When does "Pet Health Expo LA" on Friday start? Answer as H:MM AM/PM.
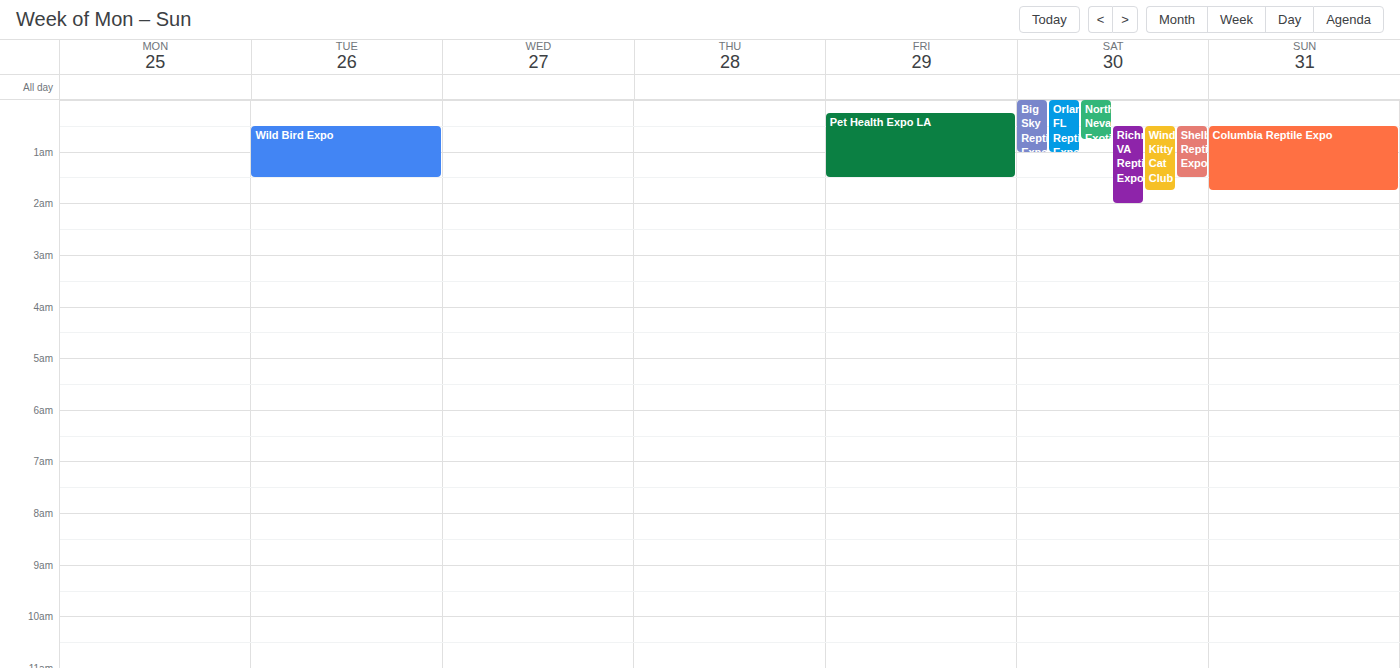
12:15 AM